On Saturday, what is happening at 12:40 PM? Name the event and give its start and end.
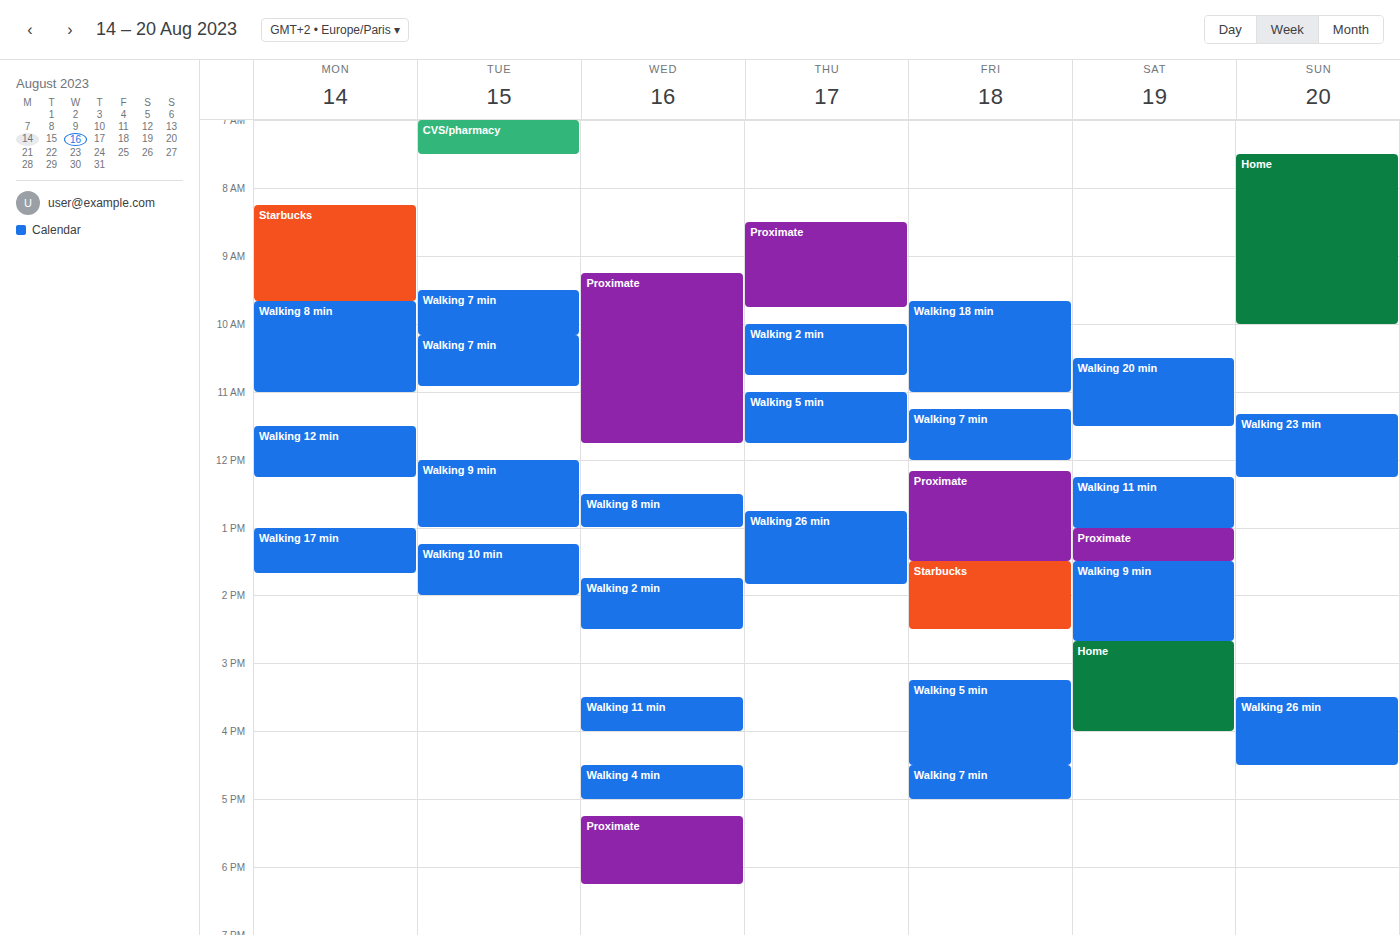
"Walking 11 min", 12:15 PM to 1:00 PM